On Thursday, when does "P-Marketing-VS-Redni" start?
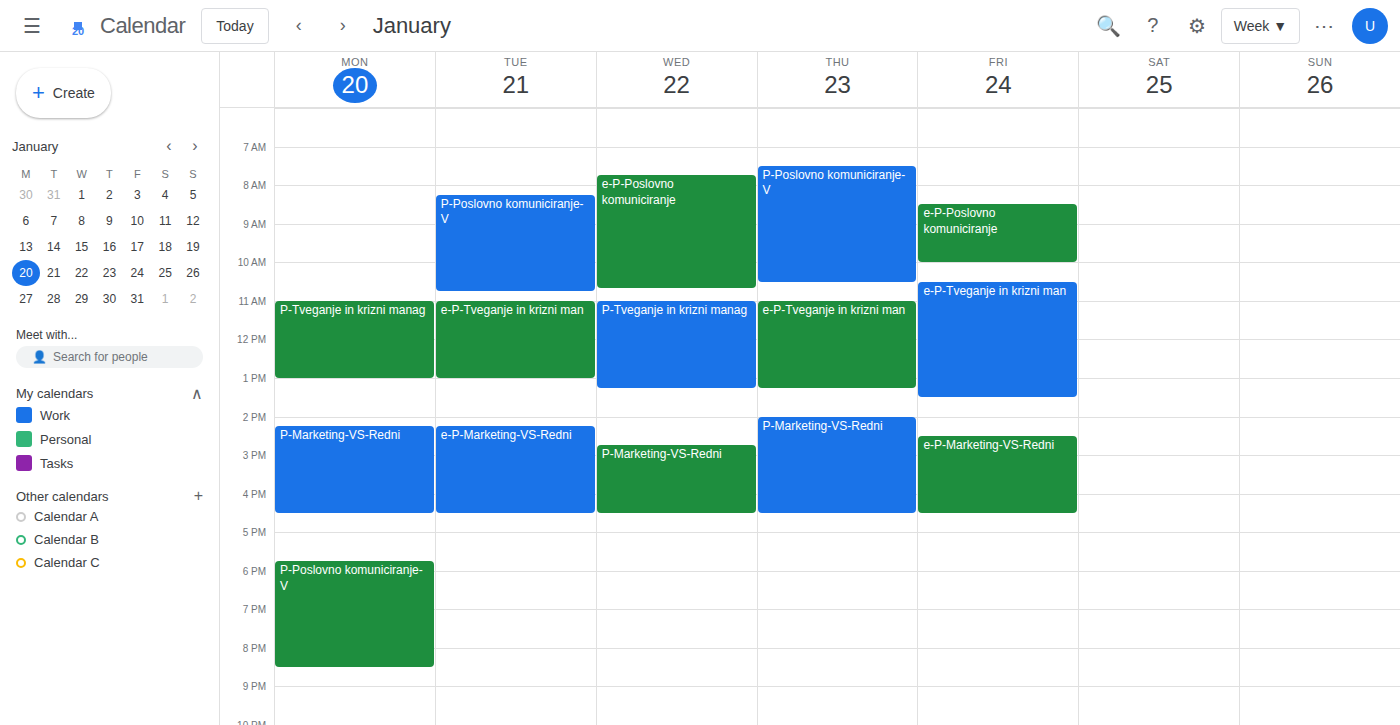
14:00